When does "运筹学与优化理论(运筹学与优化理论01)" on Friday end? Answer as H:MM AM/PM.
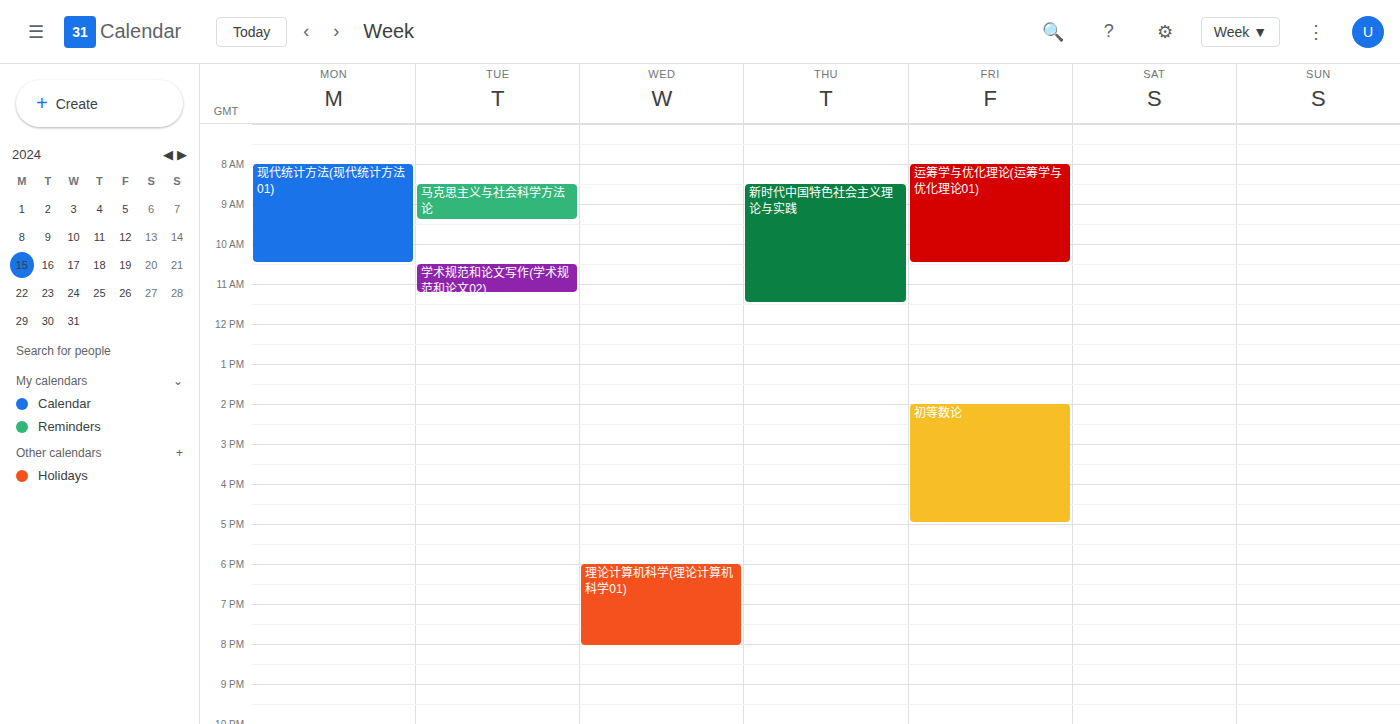
10:30 AM